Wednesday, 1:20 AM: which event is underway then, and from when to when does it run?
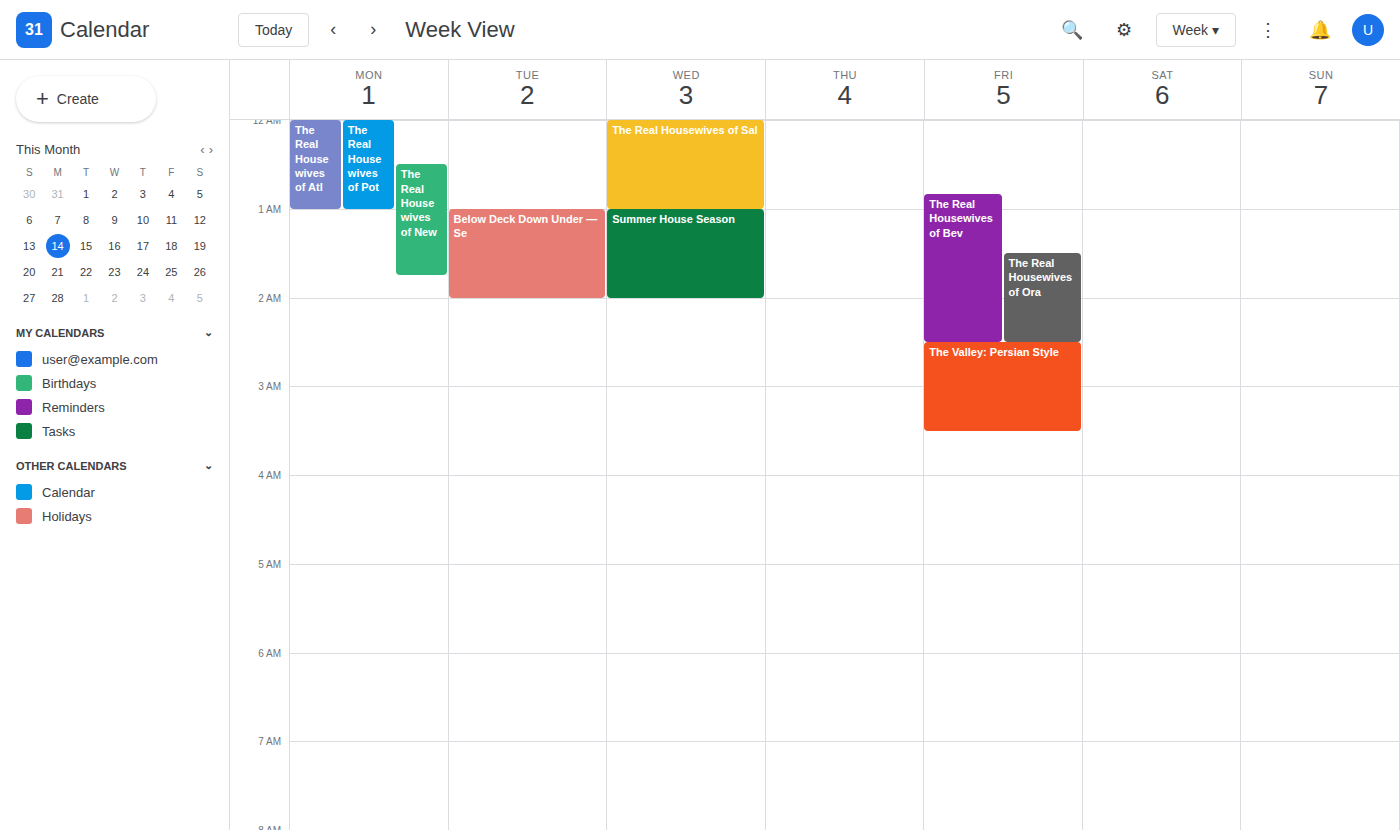
"Summer House Season", 1:00 AM to 2:00 AM